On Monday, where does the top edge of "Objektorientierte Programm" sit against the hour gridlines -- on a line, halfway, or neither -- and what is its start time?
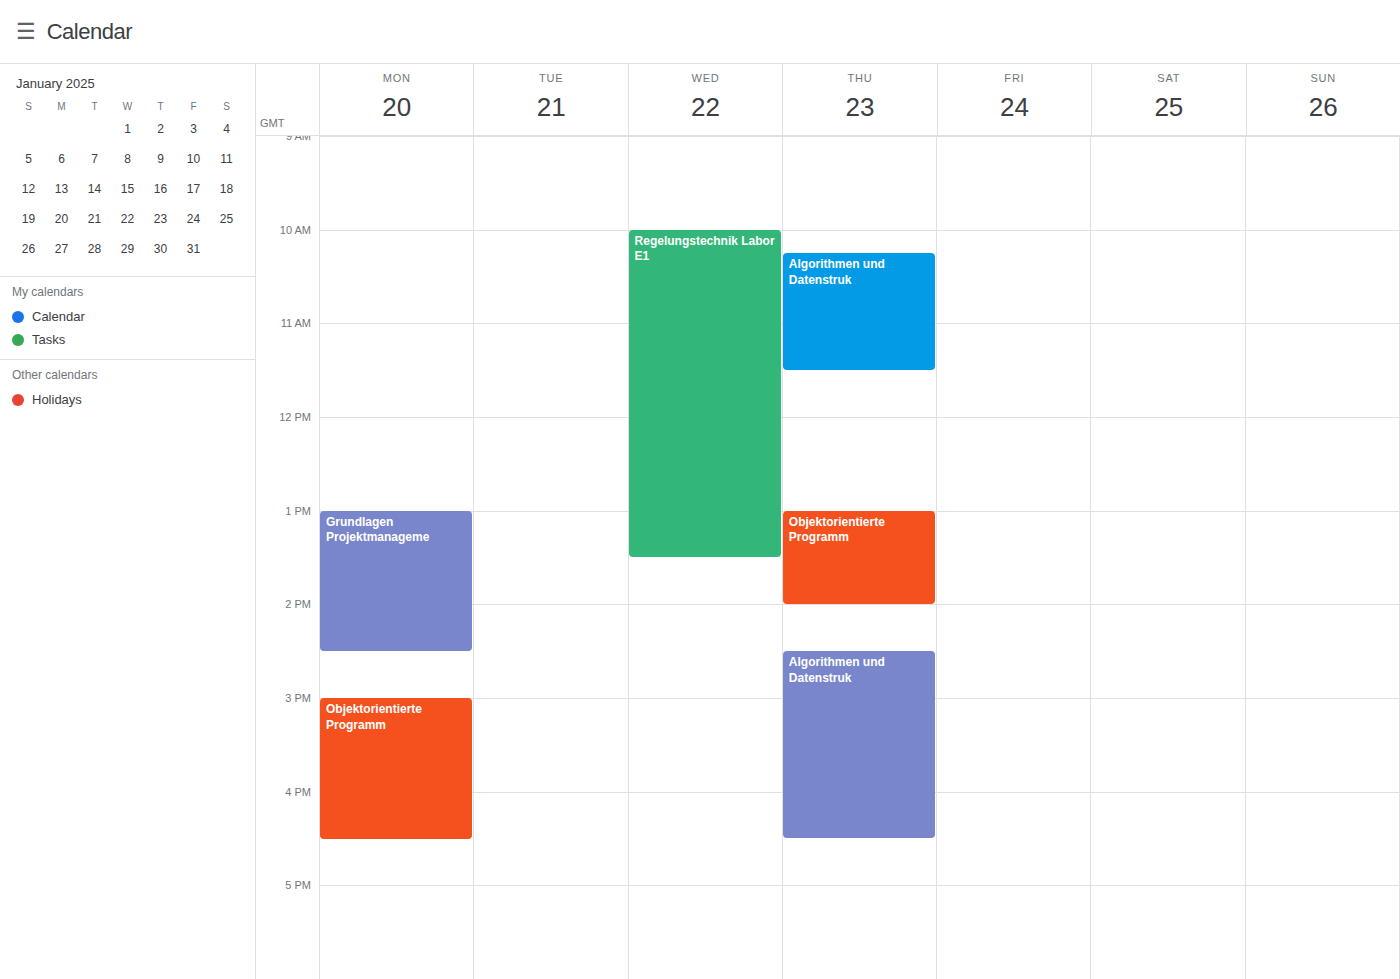
3:00 PM -- exactly on the 3 PM line.